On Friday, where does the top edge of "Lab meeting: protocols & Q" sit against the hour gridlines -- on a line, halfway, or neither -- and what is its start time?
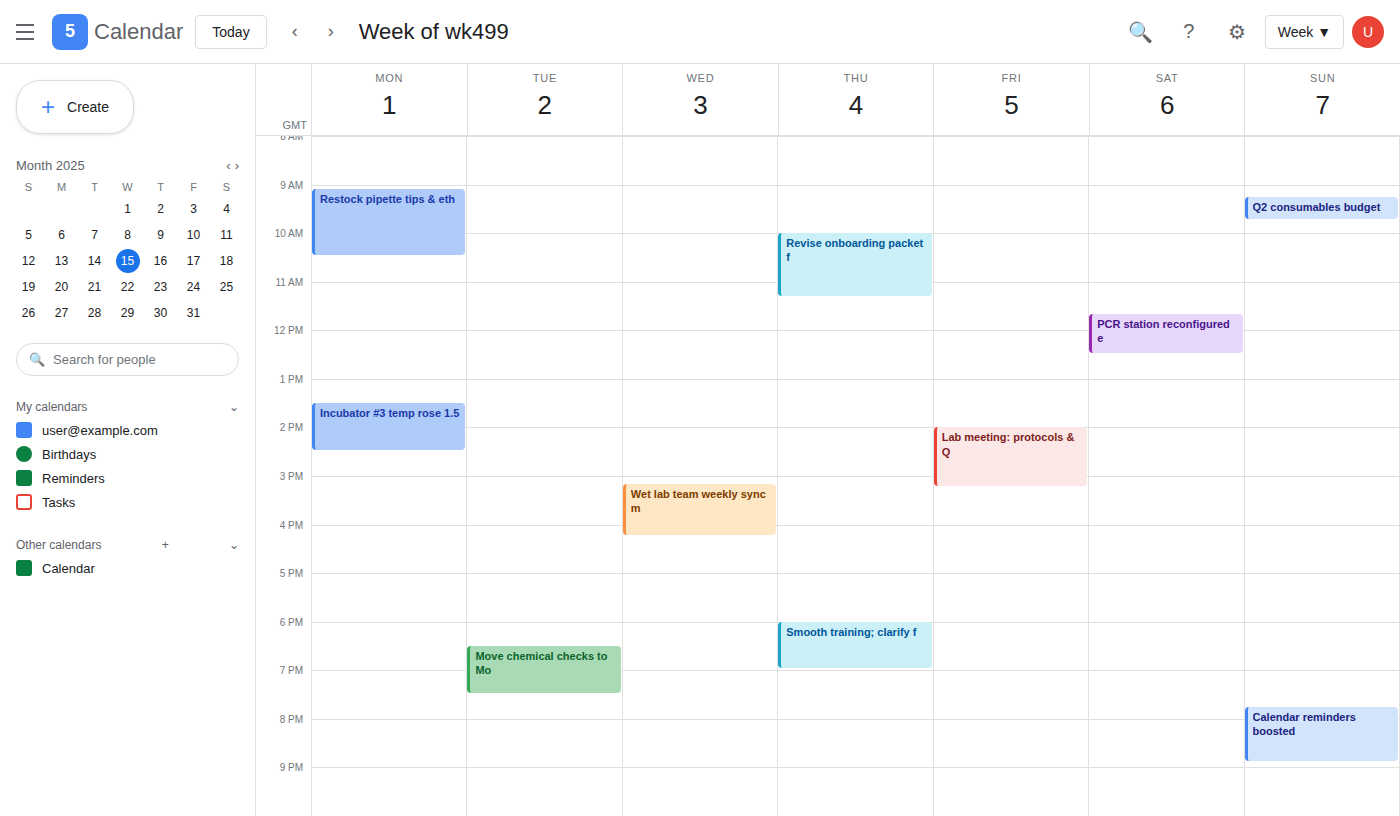
2:00 PM -- exactly on the 2 PM line.